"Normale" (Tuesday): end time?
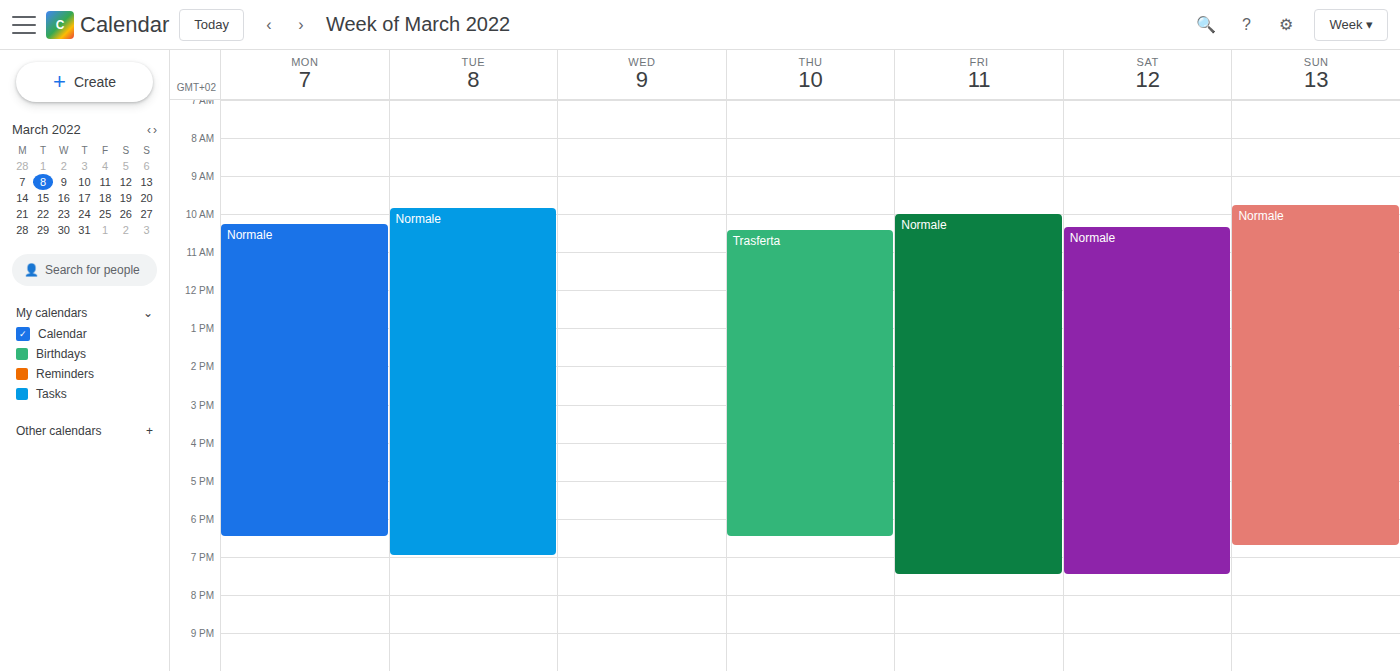
7:00 PM